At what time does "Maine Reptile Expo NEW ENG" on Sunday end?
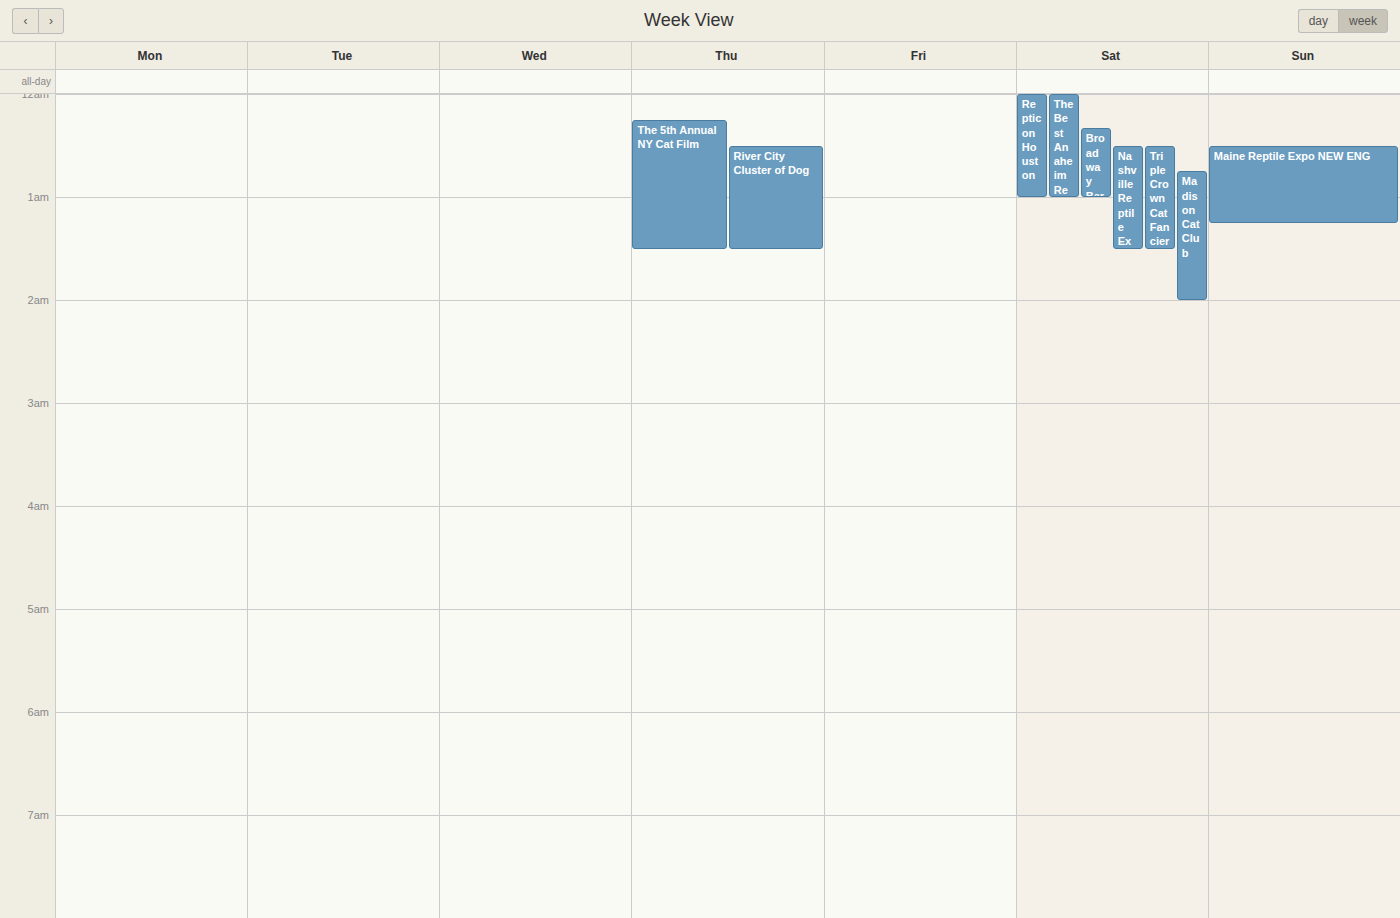
1:15 AM